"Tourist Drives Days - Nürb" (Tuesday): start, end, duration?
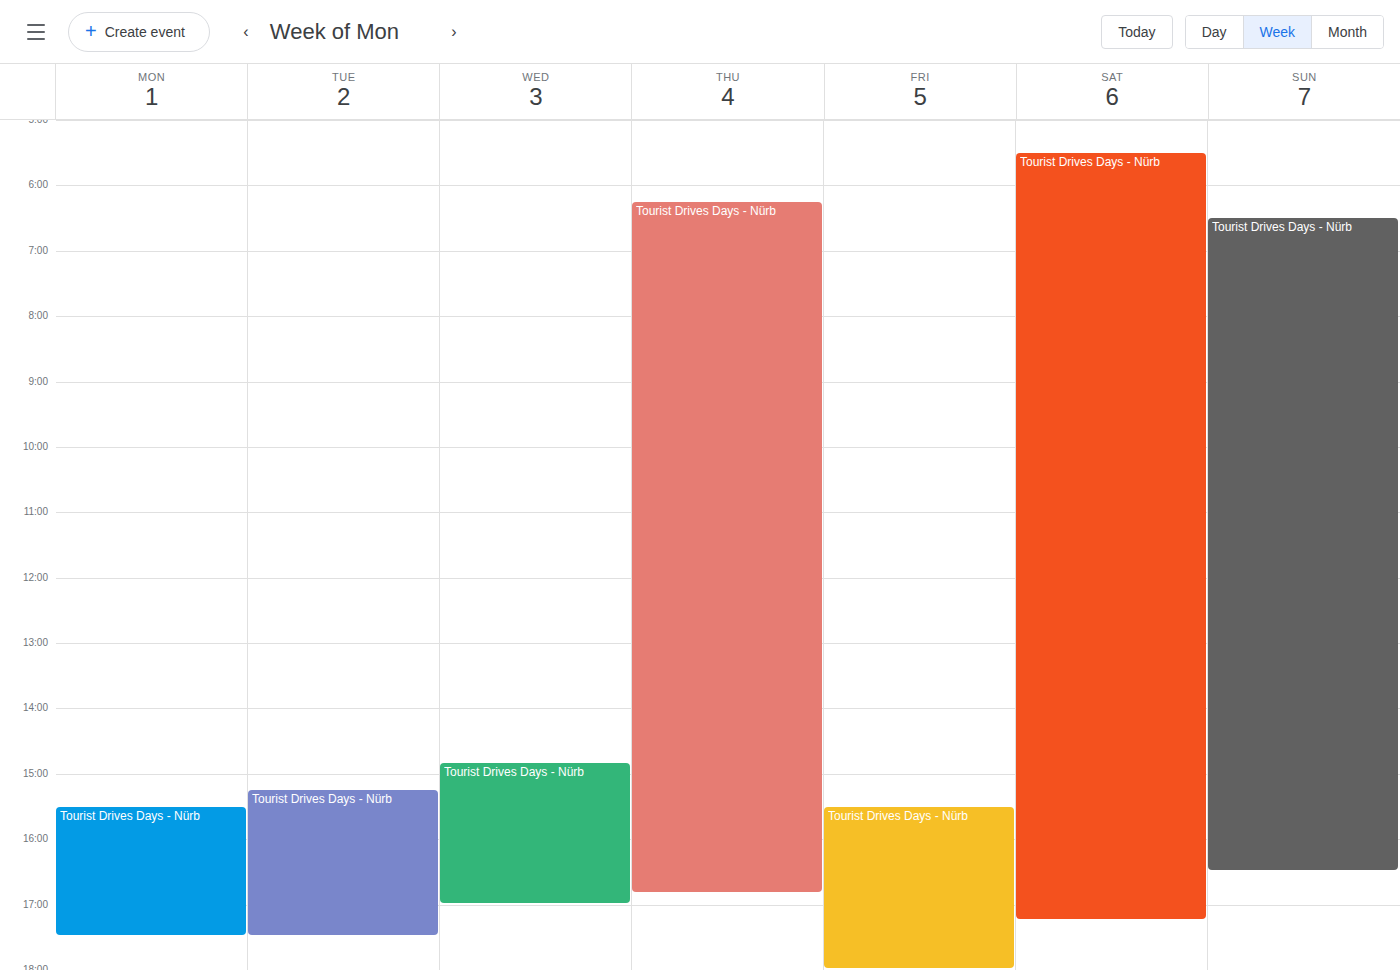
3:15 PM to 5:30 PM, 2 hours 15 minutes